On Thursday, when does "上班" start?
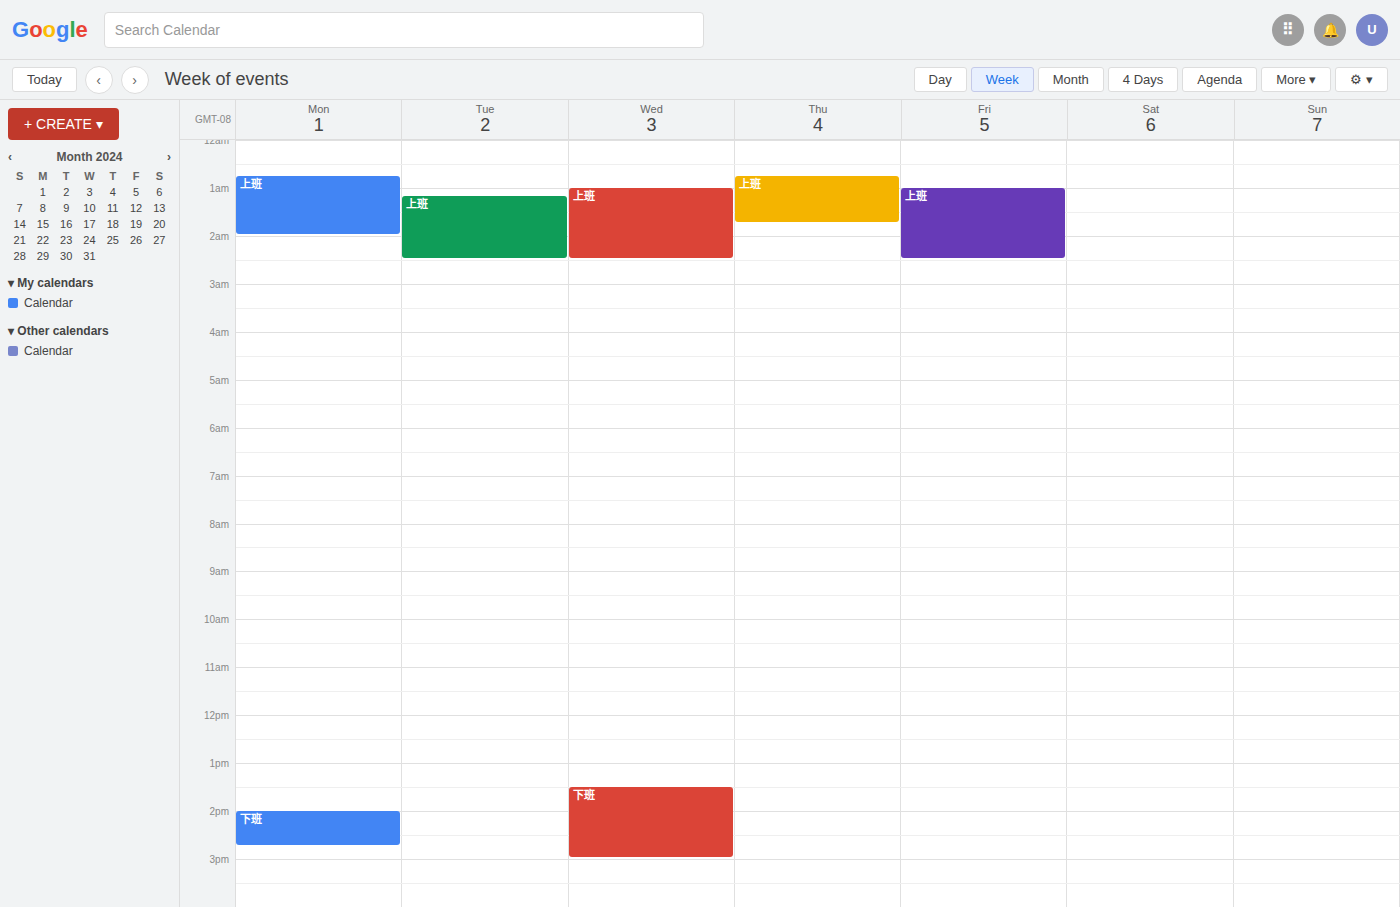
12:45 AM